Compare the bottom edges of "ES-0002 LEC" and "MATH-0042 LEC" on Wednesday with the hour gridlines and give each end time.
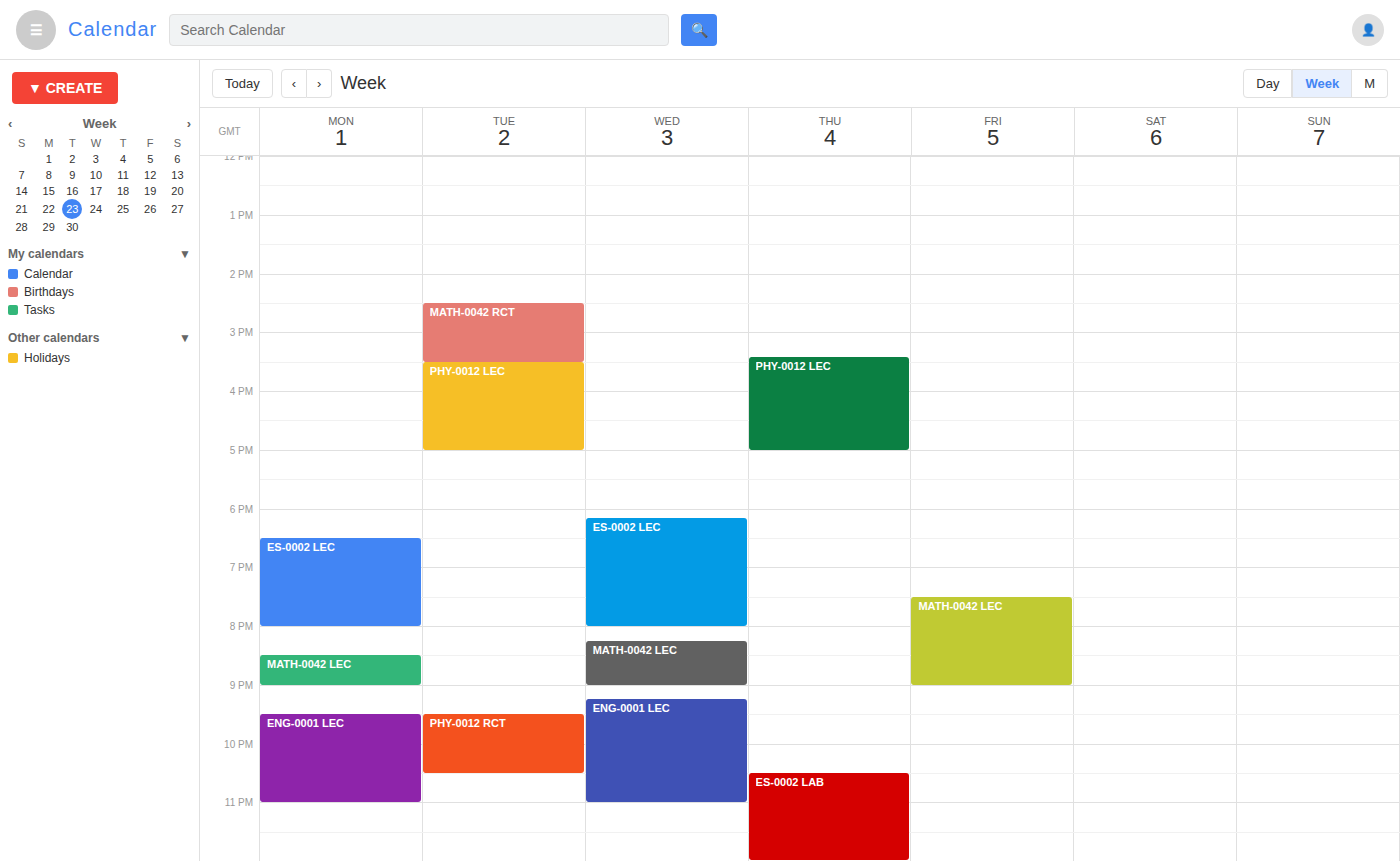
"ES-0002 LEC": 8:00 PM, exactly on the 8 PM line. "MATH-0042 LEC": 9:00 PM, exactly on the 9 PM line.